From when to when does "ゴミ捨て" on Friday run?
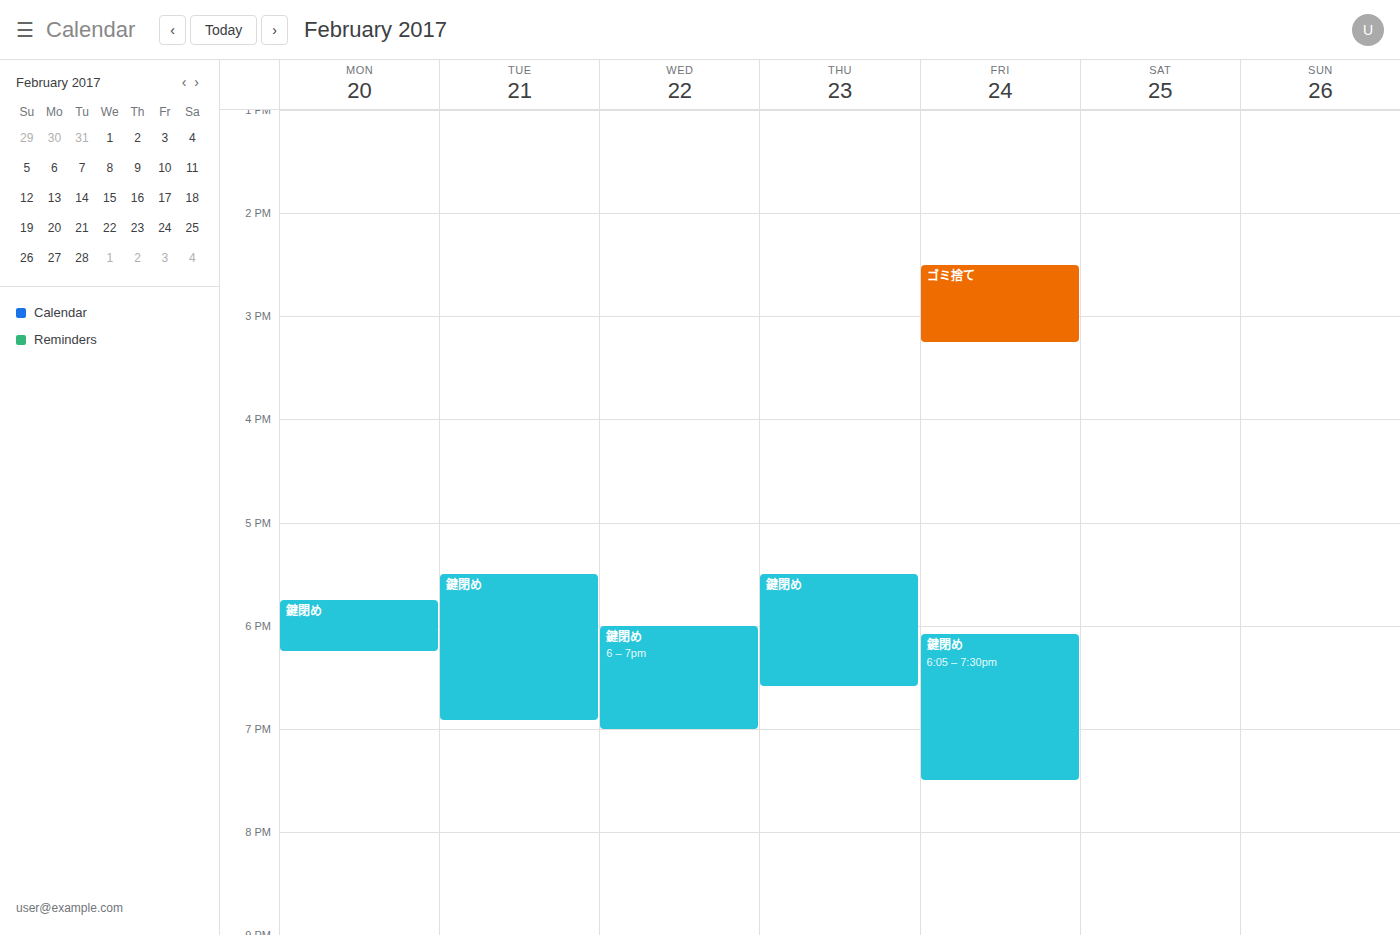
2:30 PM to 3:15 PM